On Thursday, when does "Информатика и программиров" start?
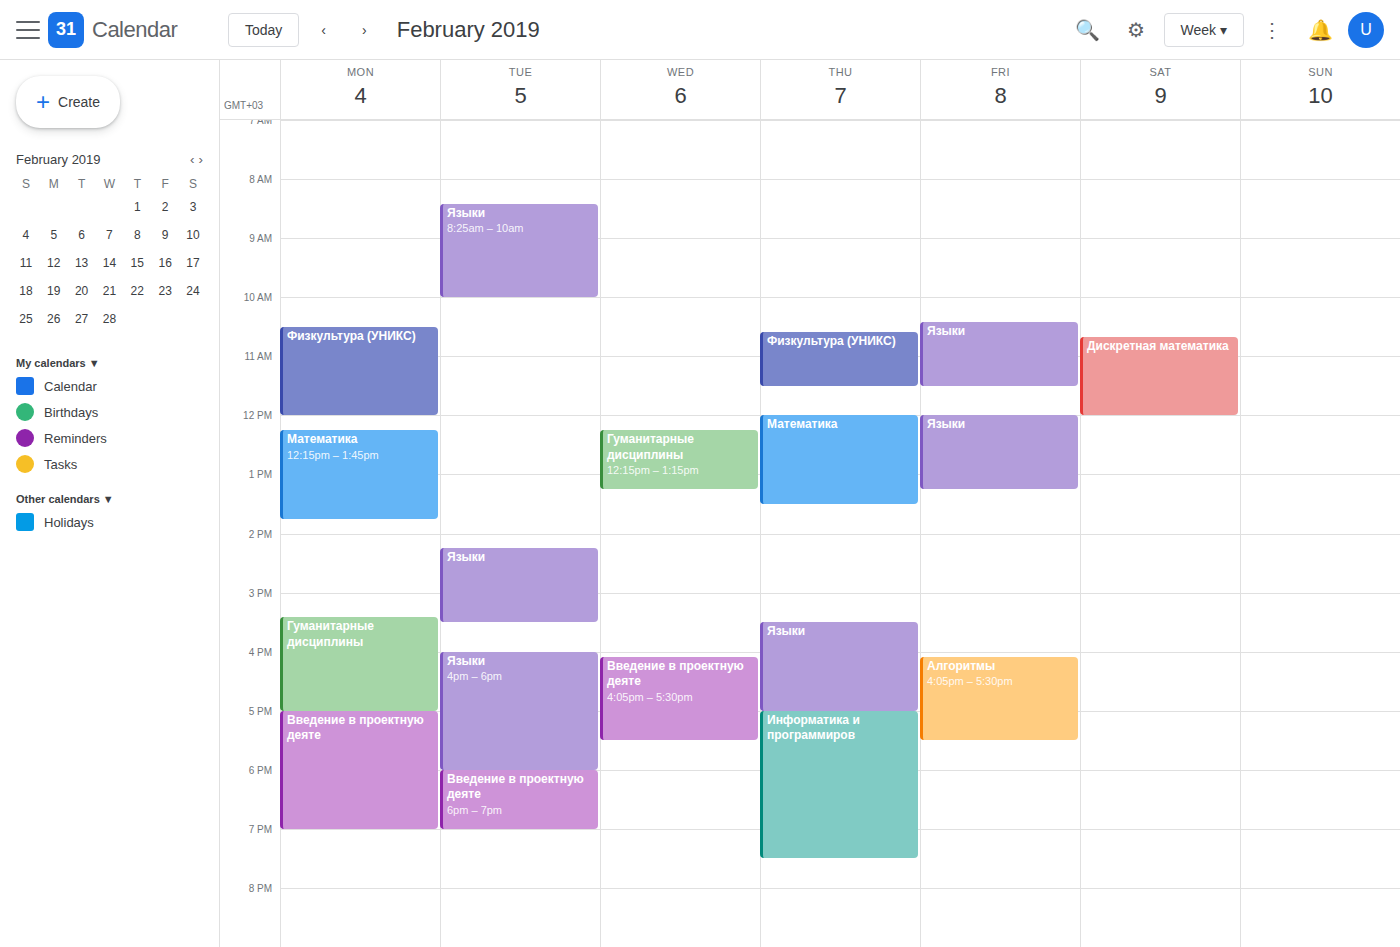
5:00 PM